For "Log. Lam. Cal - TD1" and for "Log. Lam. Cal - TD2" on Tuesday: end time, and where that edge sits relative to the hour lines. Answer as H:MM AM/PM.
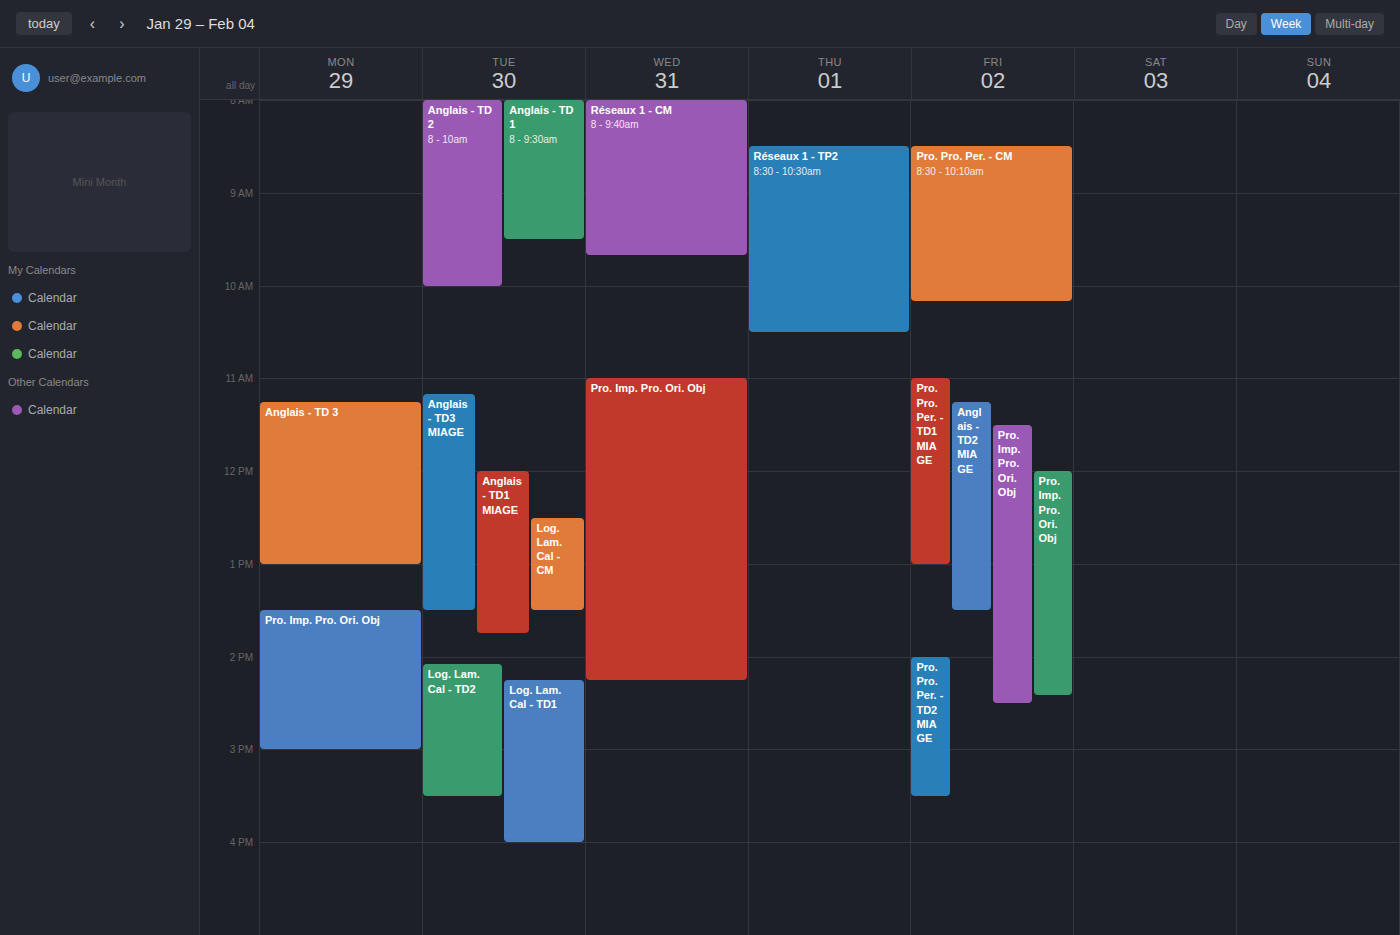
"Log. Lam. Cal - TD1": 4:00 PM, exactly on the 4 PM line. "Log. Lam. Cal - TD2": 3:30 PM, halfway between the 3 PM and 4 PM lines.